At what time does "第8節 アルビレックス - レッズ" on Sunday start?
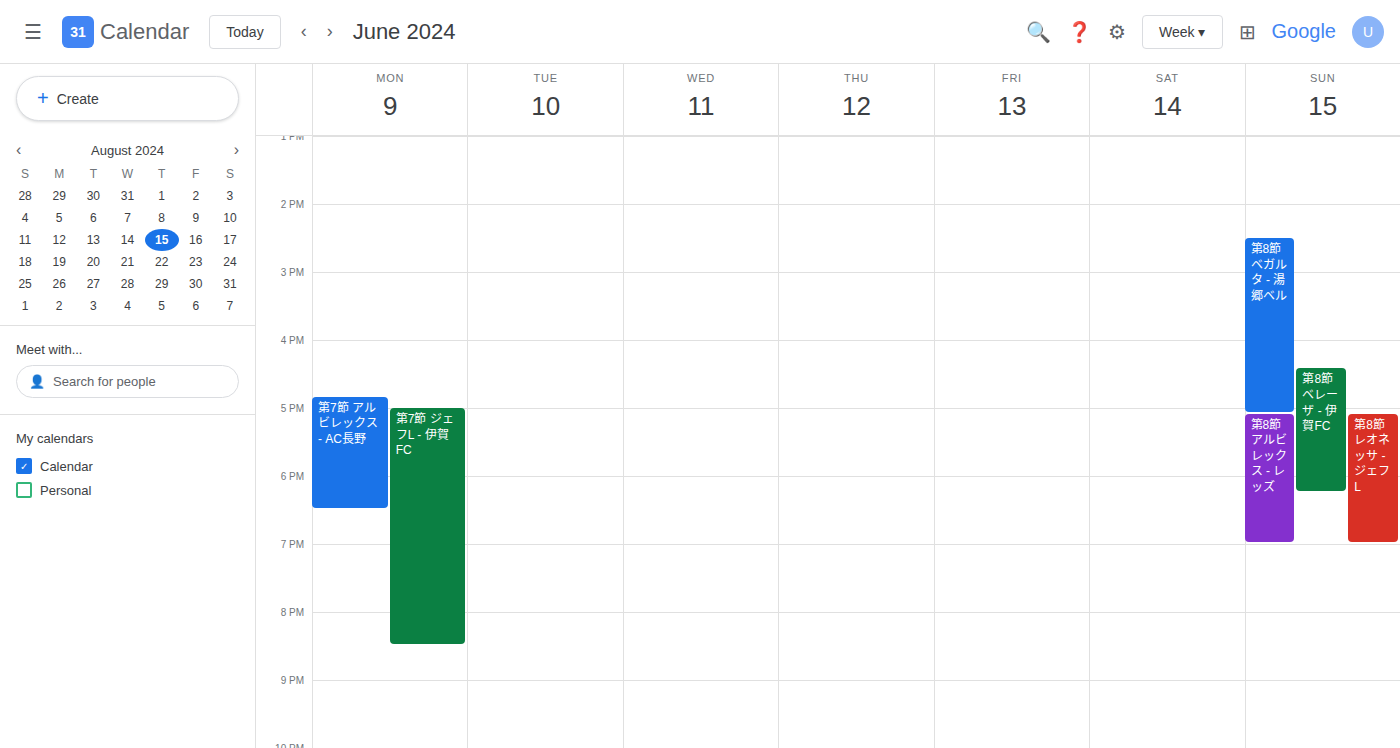
17:05